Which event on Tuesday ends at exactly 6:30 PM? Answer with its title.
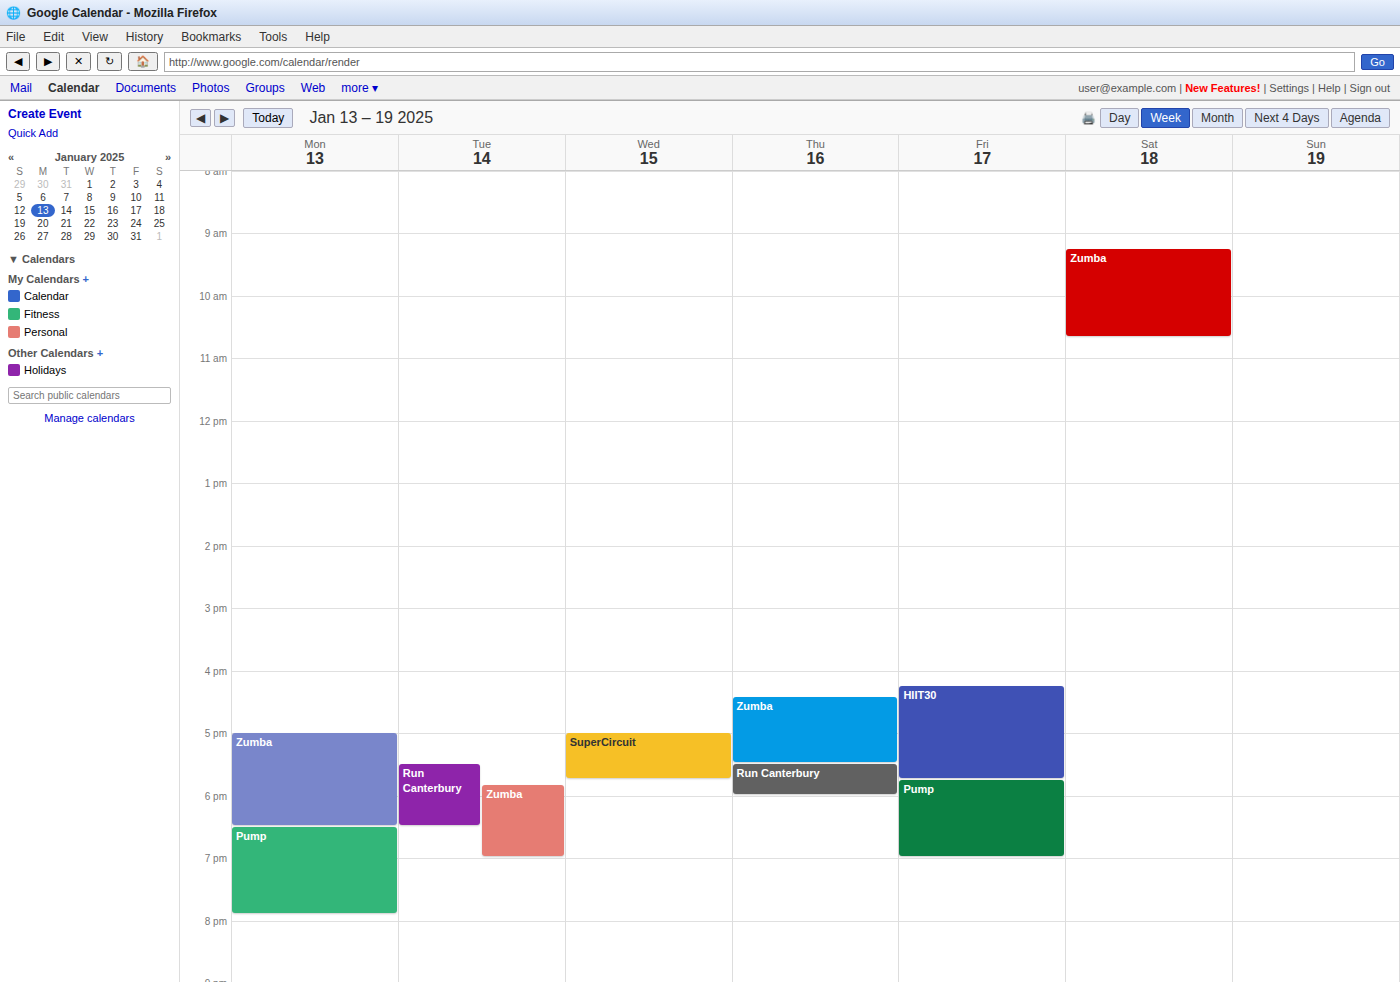
"Run Canterbury"